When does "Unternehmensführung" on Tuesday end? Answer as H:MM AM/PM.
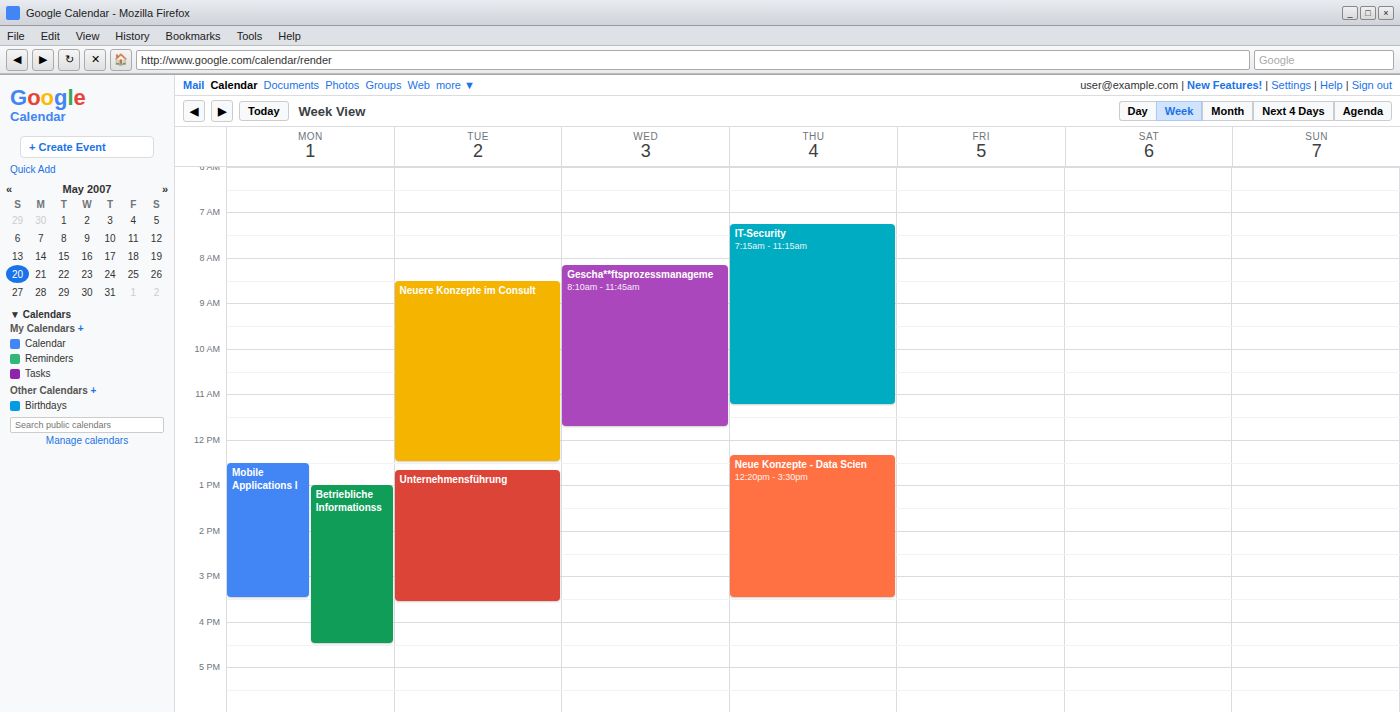
3:35 PM